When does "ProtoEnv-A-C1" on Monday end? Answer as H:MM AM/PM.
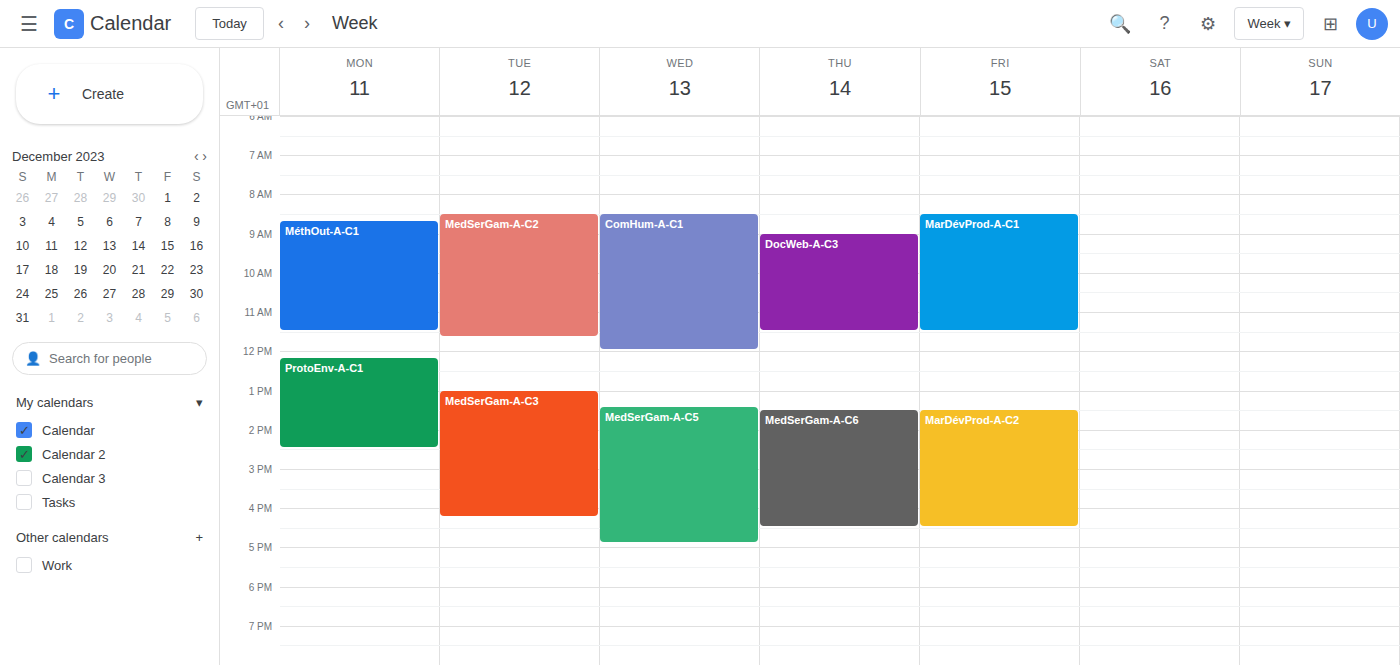
2:30 PM